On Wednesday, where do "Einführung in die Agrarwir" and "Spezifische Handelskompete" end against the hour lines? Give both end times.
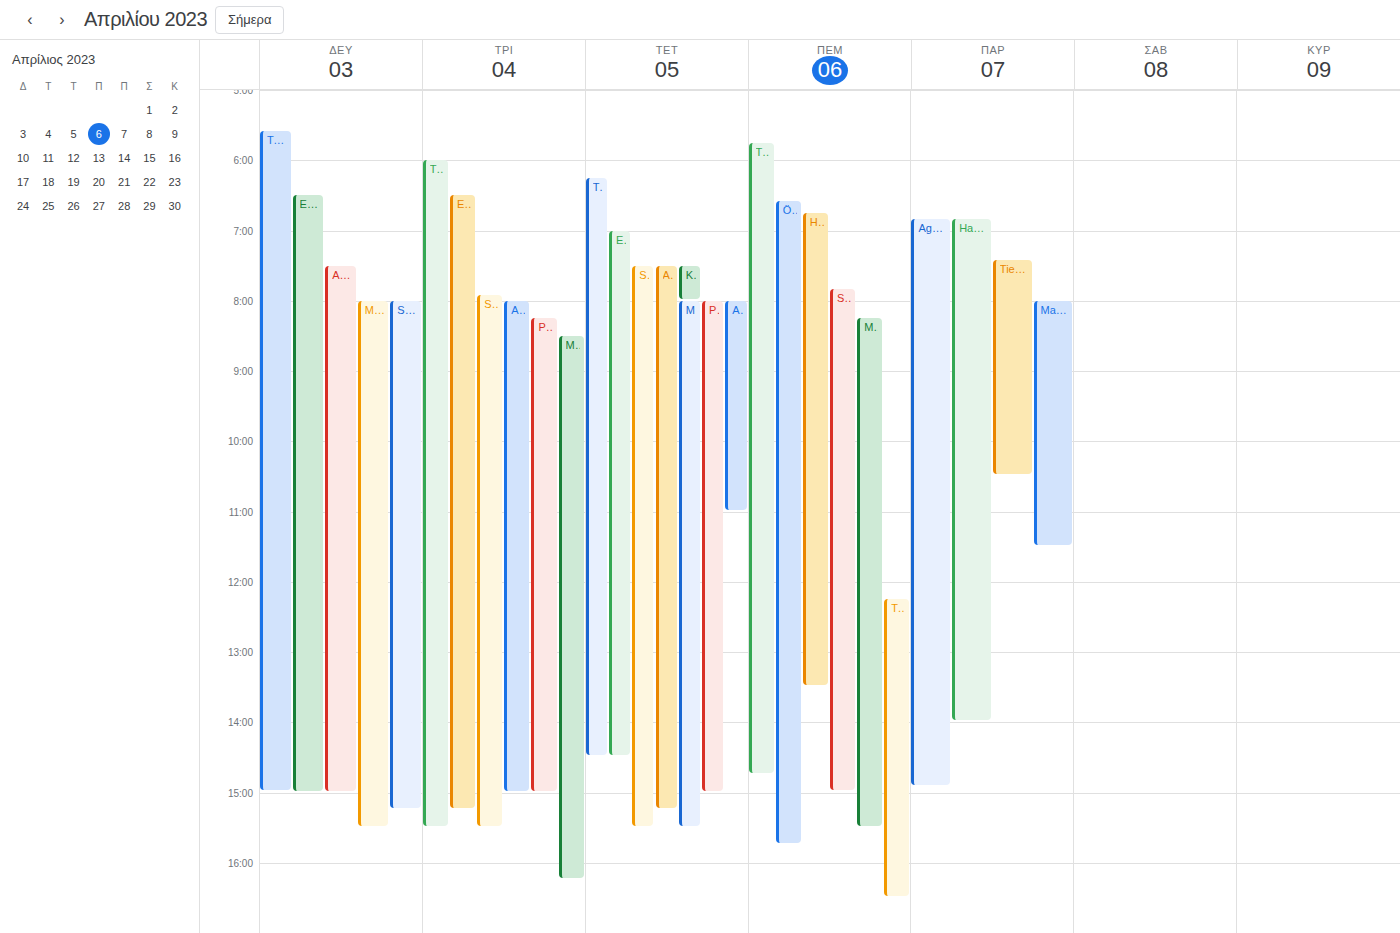
"Einführung in die Agrarwir": 2:30 PM, halfway between the 2 PM and 3 PM lines. "Spezifische Handelskompete": 3:30 PM, halfway between the 3 PM and 4 PM lines.